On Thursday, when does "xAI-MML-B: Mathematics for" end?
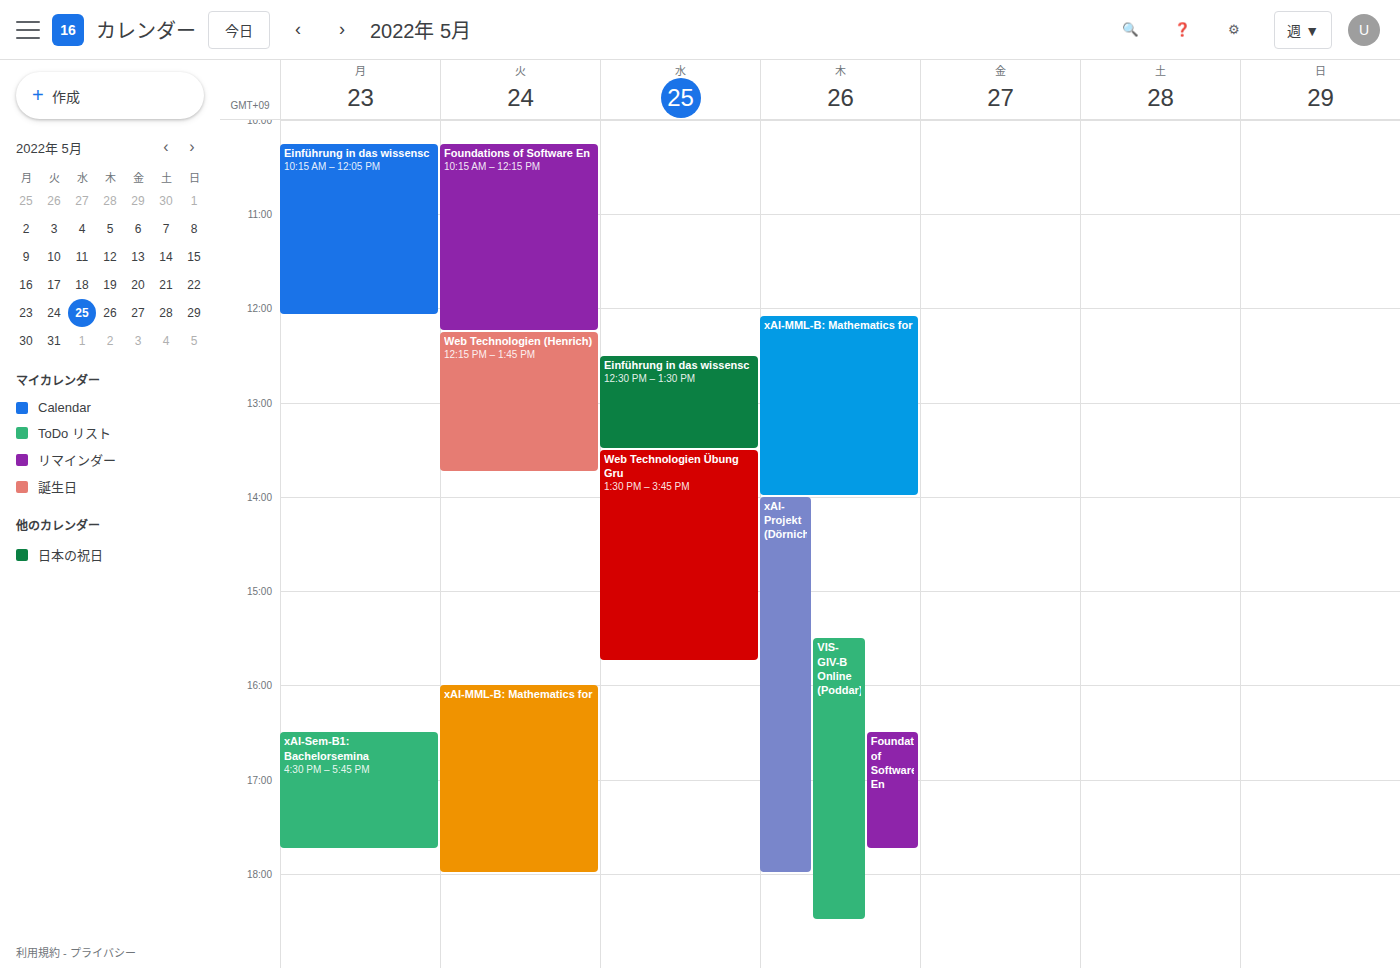
14:00